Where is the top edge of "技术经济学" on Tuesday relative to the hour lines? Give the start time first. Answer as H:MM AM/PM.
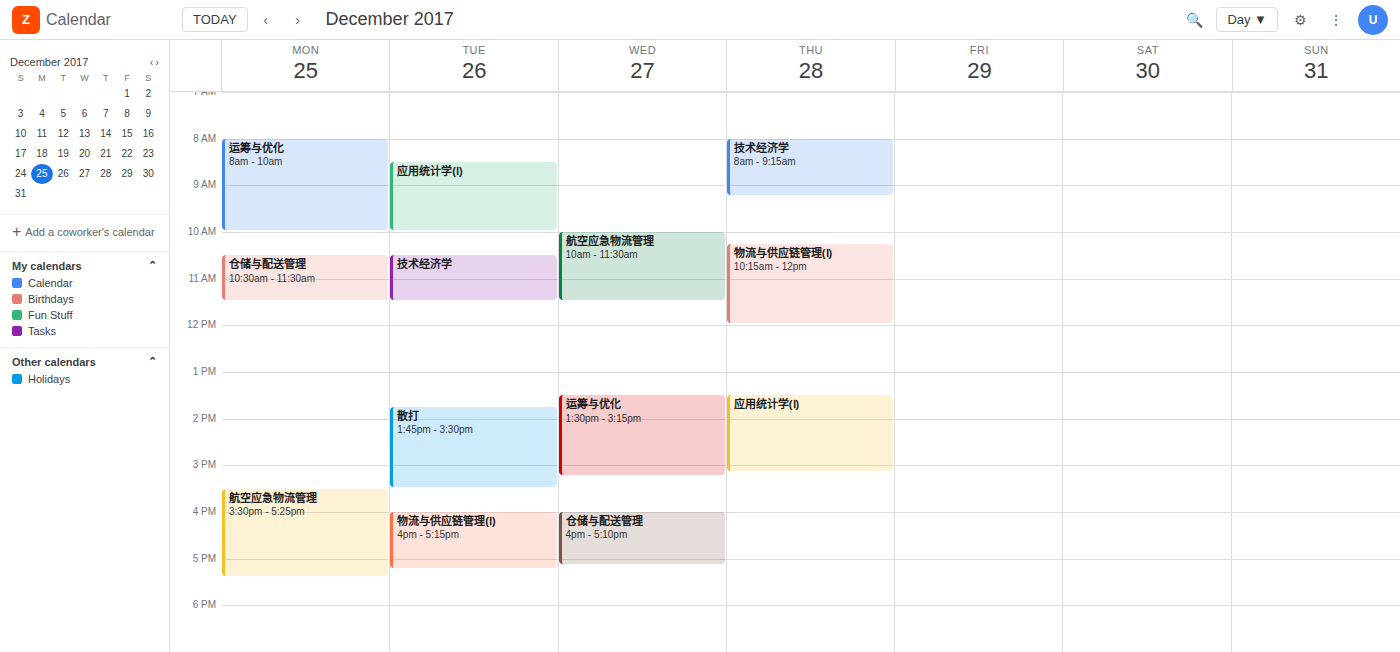
10:30 AM -- halfway between the 10 AM and 11 AM lines.